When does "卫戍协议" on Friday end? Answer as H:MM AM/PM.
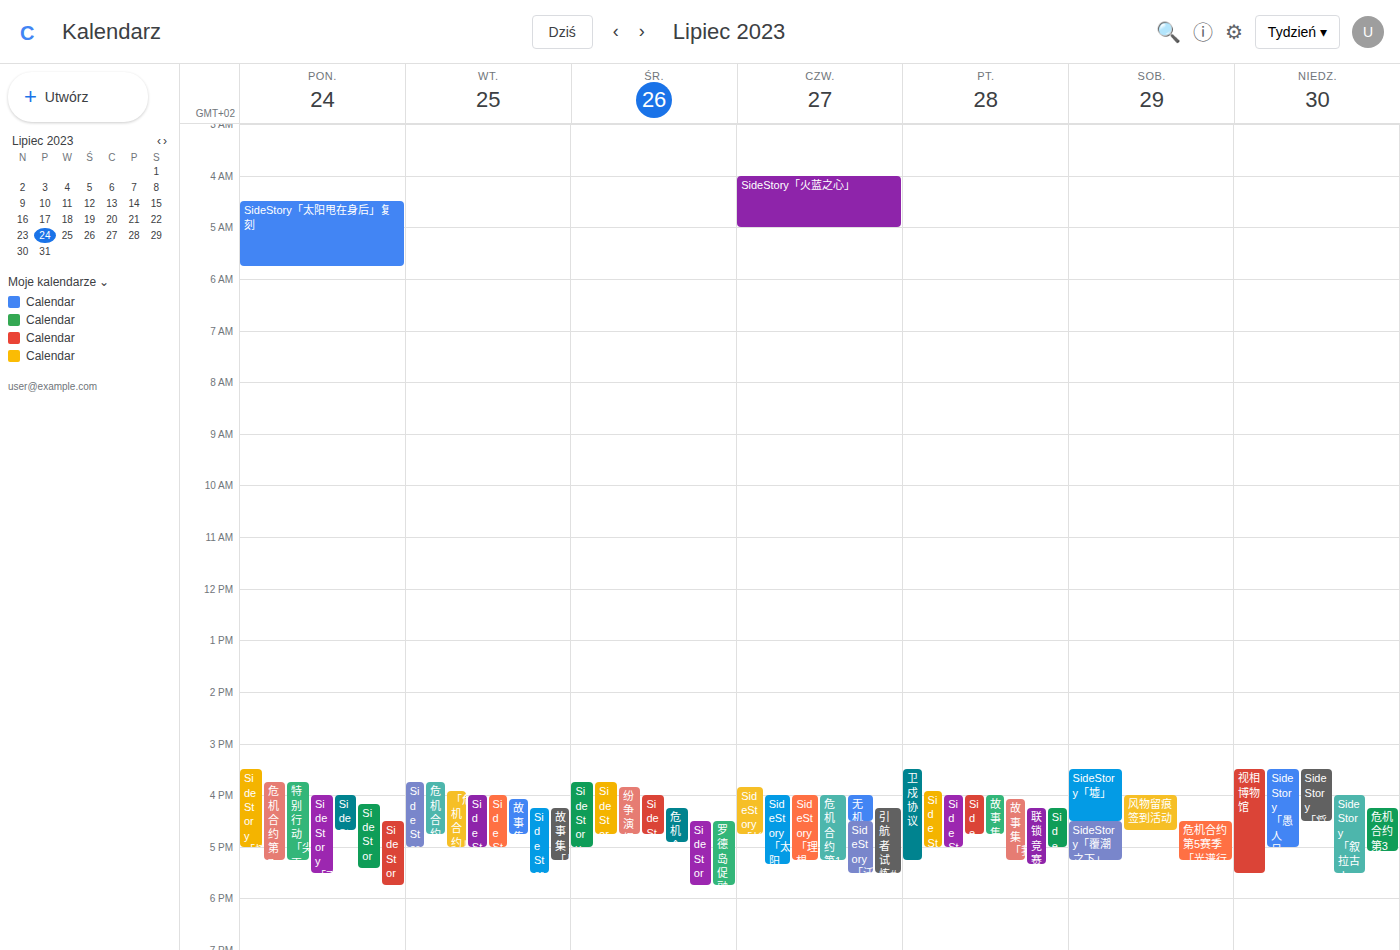
5:15 PM